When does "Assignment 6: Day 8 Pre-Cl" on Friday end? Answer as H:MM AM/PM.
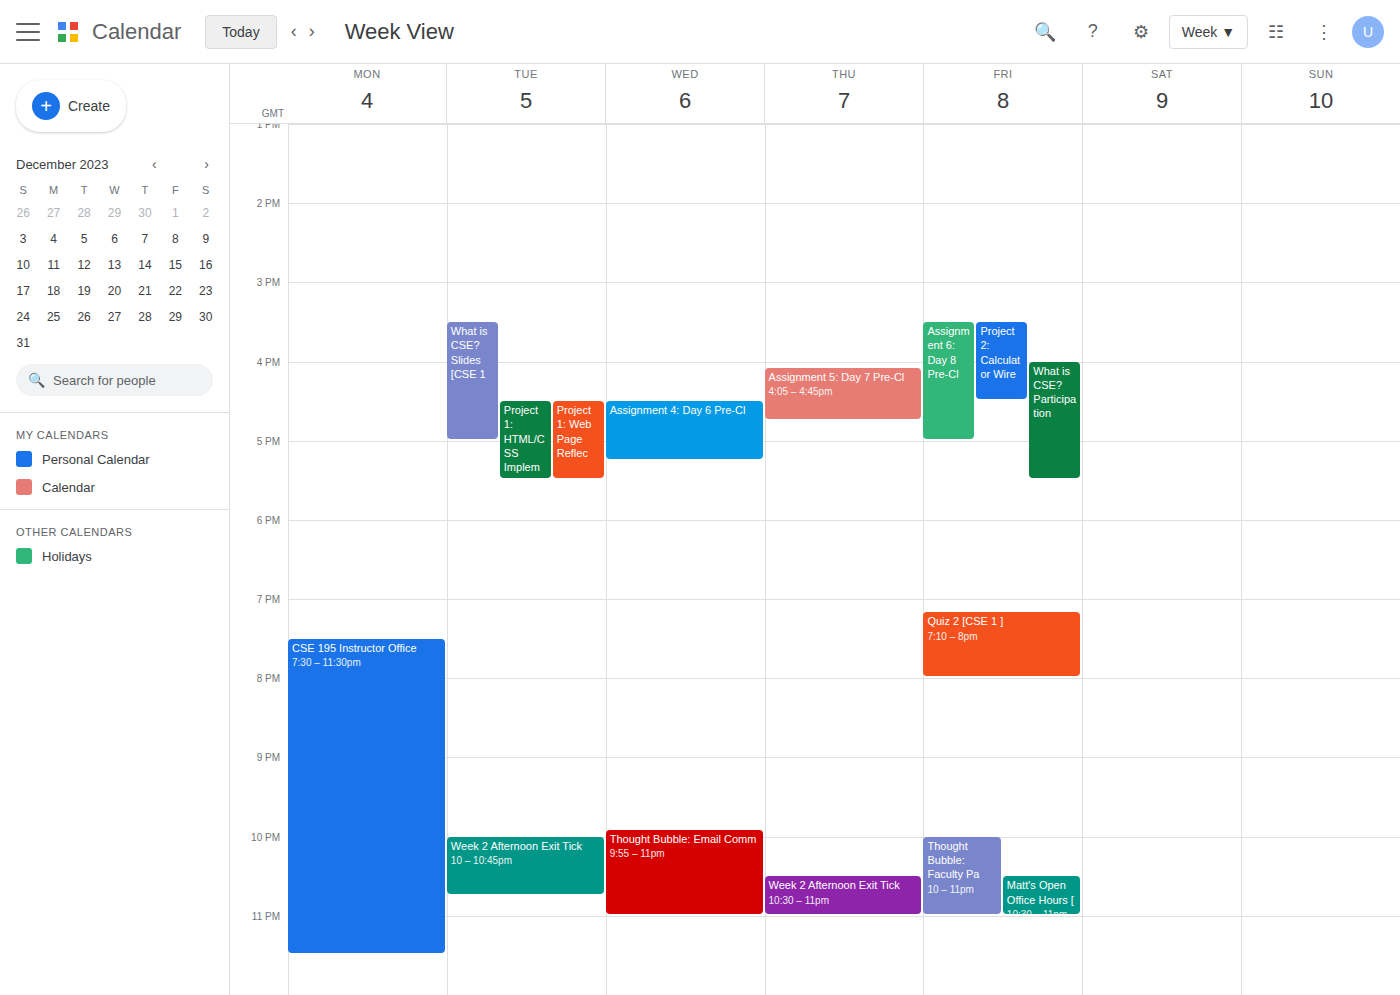
5:00 PM